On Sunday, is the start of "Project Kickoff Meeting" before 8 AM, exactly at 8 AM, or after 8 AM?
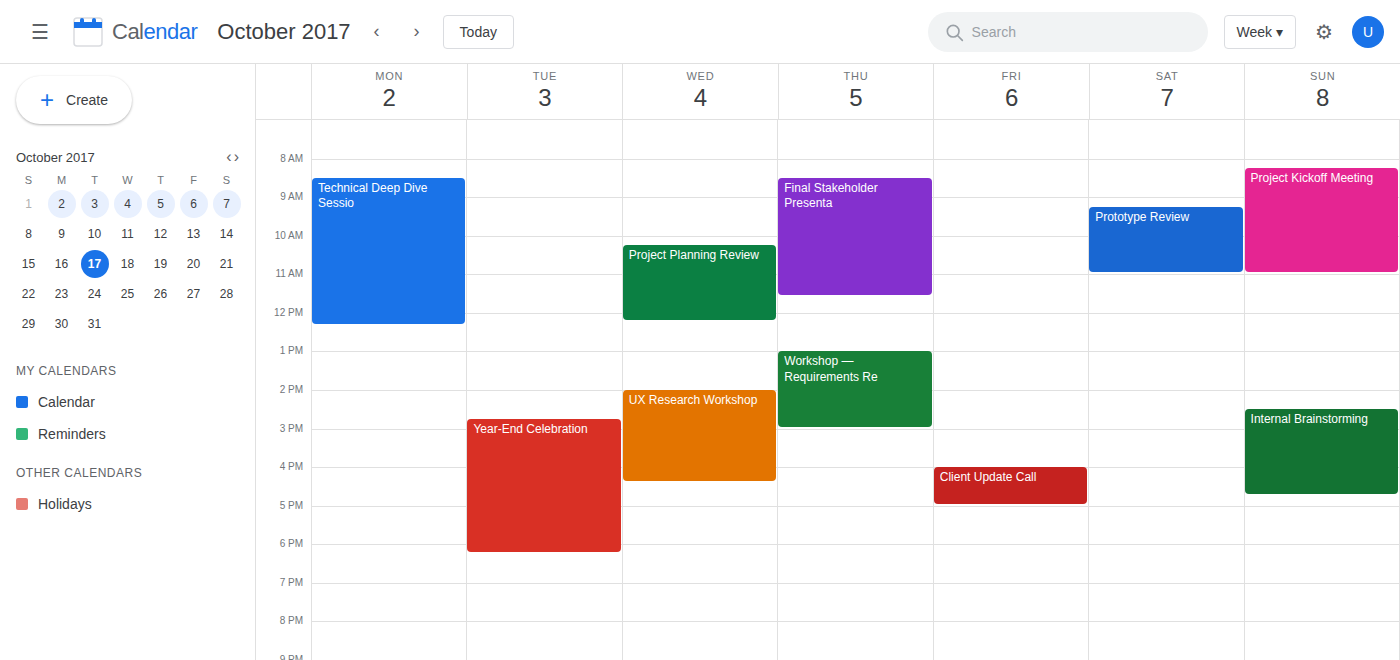
8:15 AM -- after 8 AM, 15 minutes below the 8 AM line.